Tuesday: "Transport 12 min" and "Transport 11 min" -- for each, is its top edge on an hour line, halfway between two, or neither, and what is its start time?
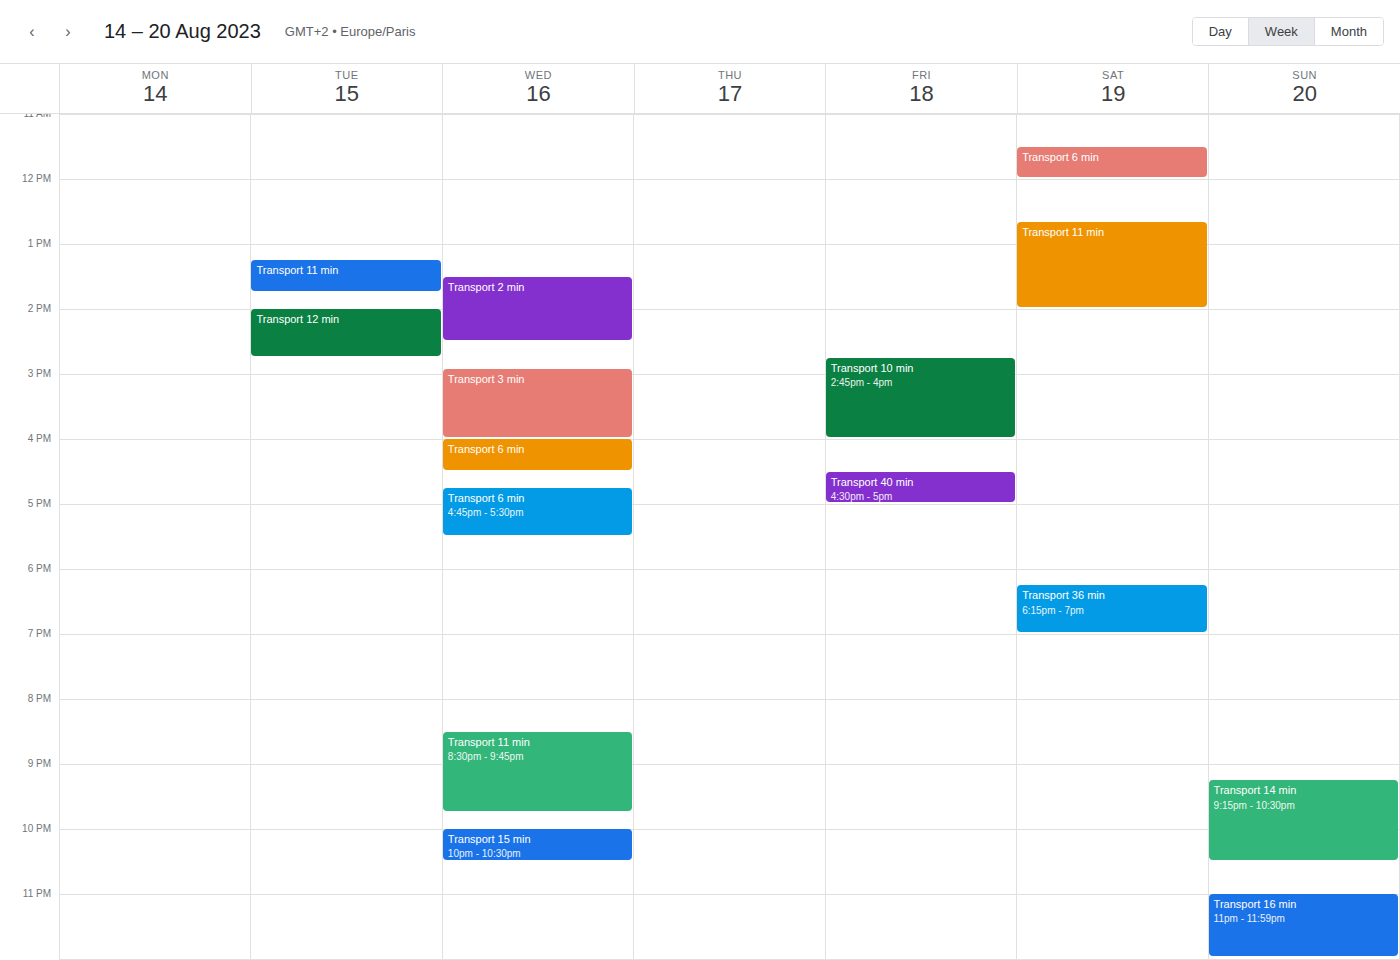
"Transport 12 min": 2:00 PM, exactly on the 2 PM line. "Transport 11 min": 1:15 PM, neither: a quarter of the way from the 1 PM line to the 2 PM line.